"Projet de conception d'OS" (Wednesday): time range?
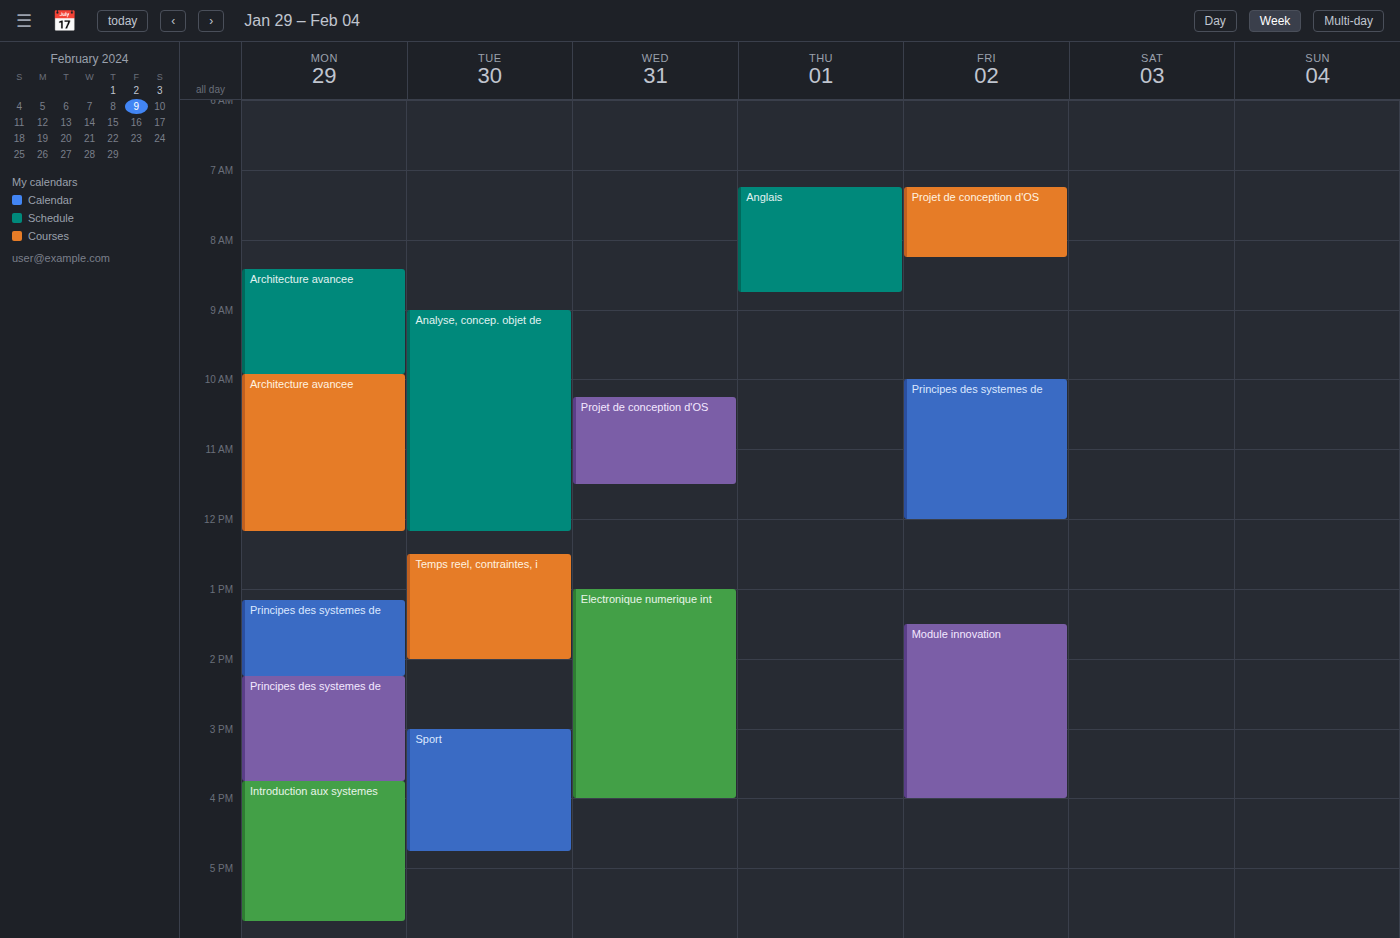
10:15 AM to 11:30 AM